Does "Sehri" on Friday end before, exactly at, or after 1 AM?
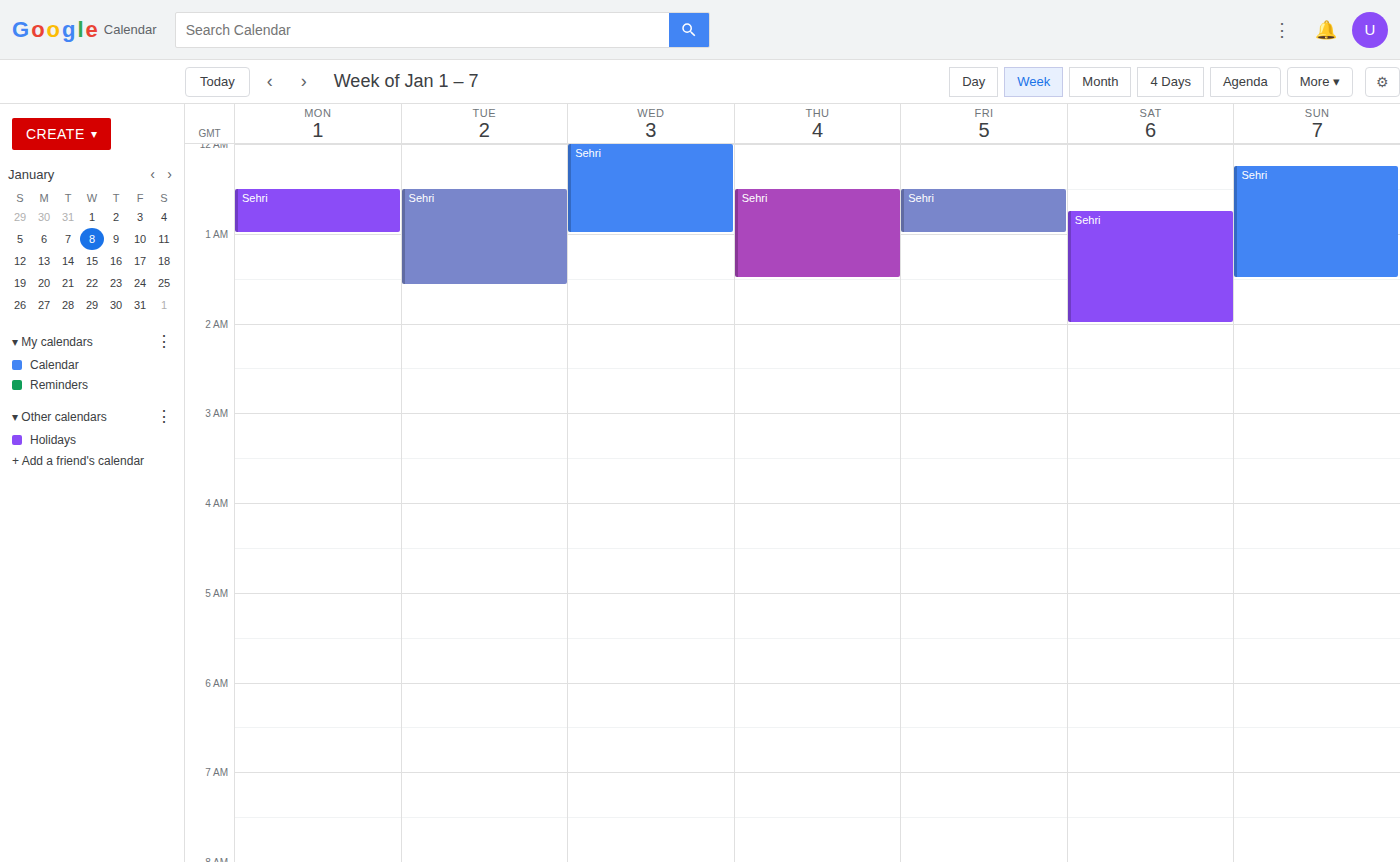
1:00 AM -- exactly at 1 AM, on the 1 AM line.